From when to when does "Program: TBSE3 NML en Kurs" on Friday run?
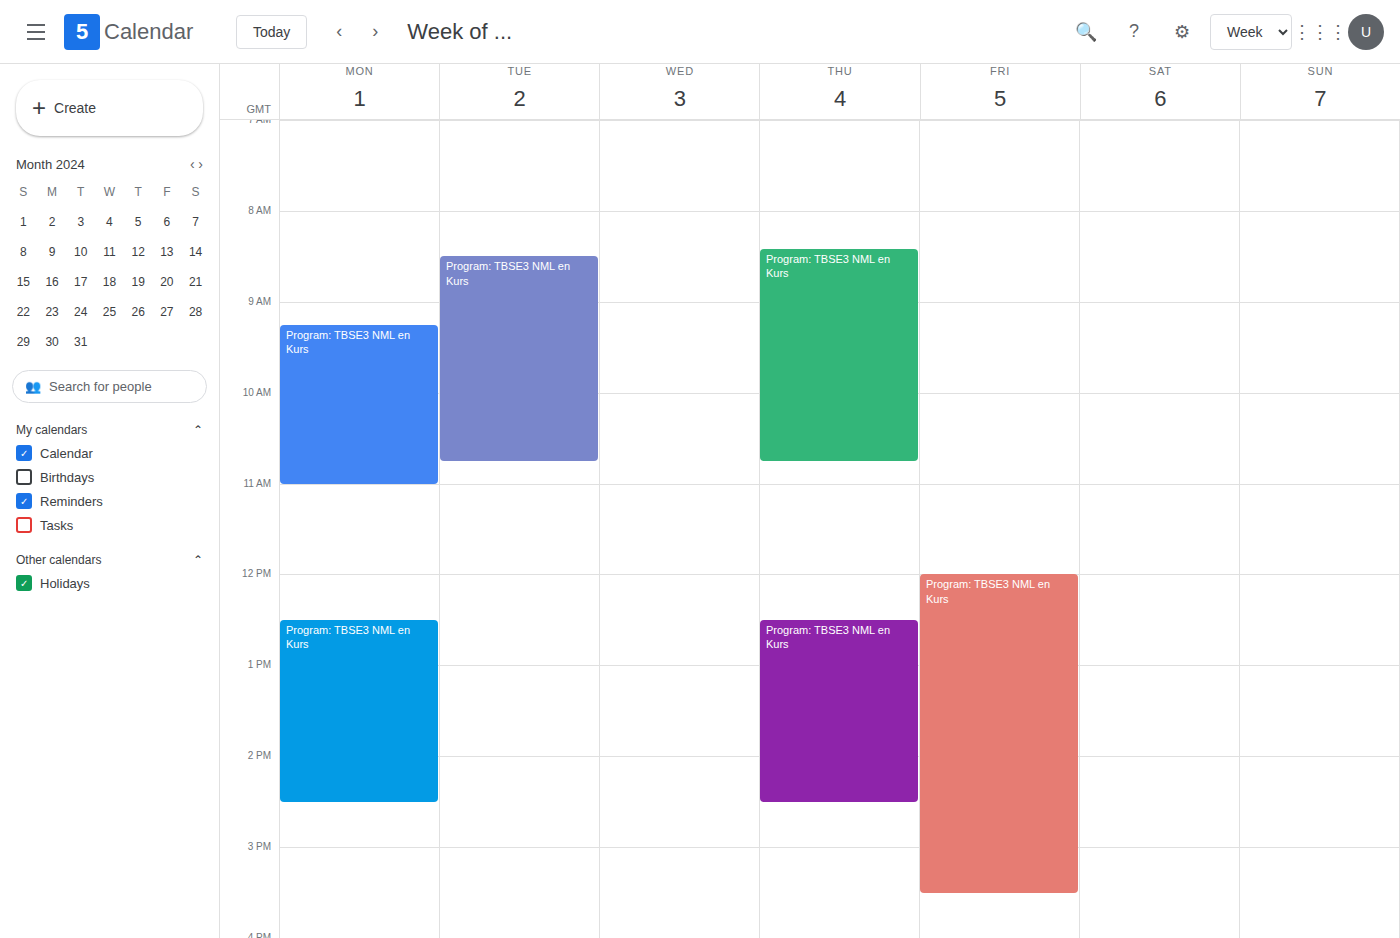
12:00 to 15:30